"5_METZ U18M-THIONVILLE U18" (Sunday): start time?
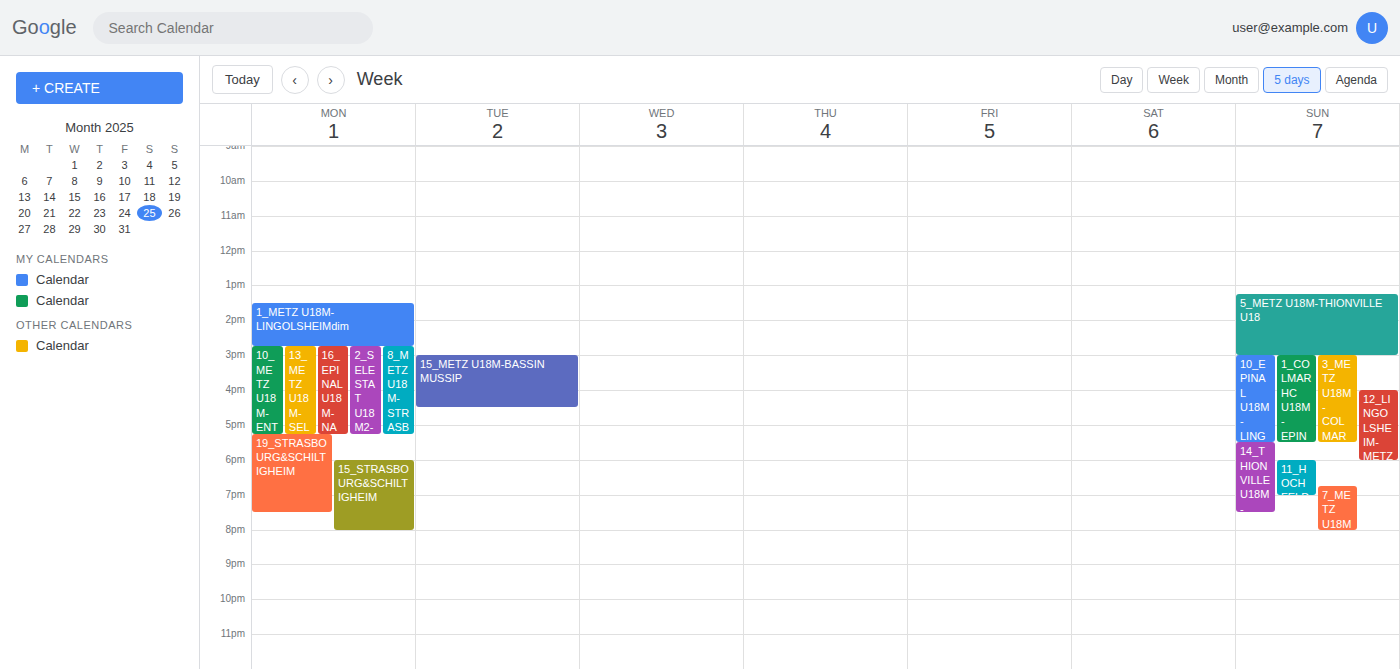
1:15 PM